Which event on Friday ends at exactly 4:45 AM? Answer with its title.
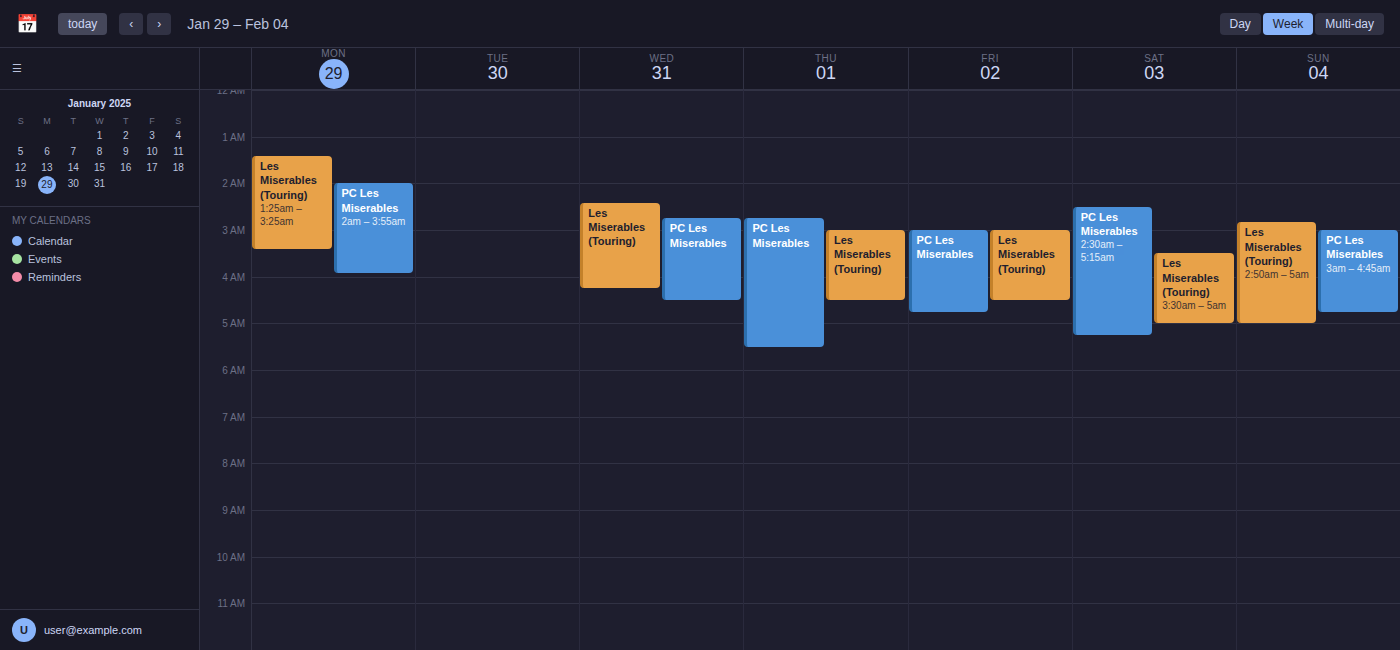
"PC Les Miserables"